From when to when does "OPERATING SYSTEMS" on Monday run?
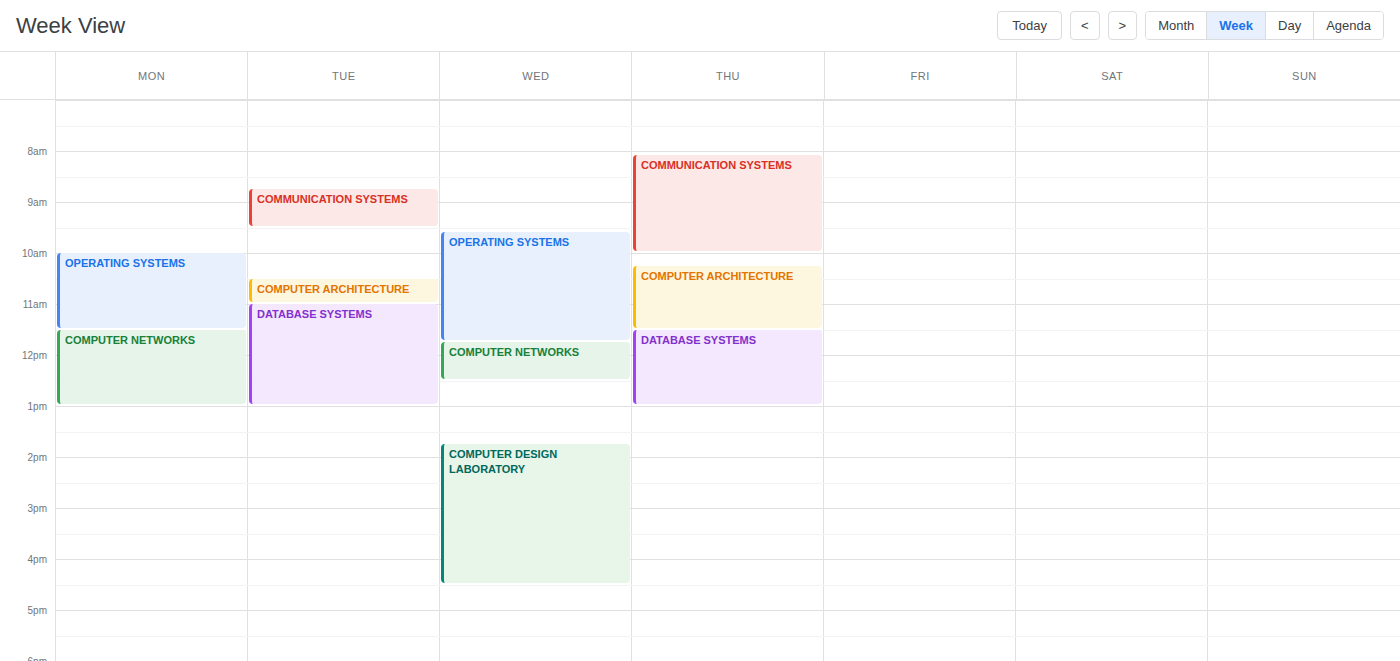
10:00 AM to 11:30 AM